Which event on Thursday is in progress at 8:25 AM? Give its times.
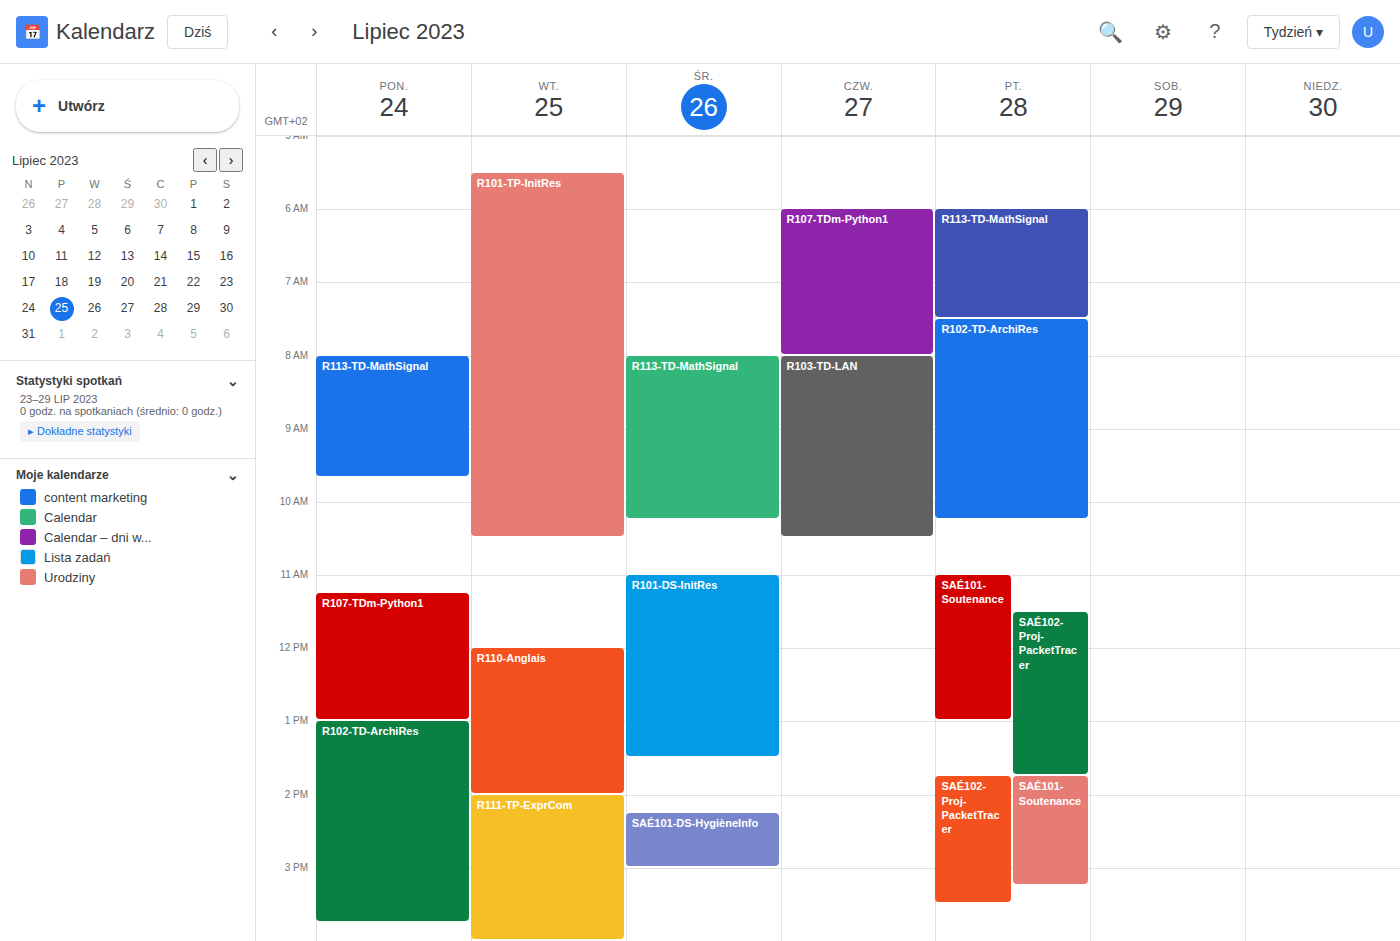
"R103-TD-LAN", 8:00 AM to 10:30 AM